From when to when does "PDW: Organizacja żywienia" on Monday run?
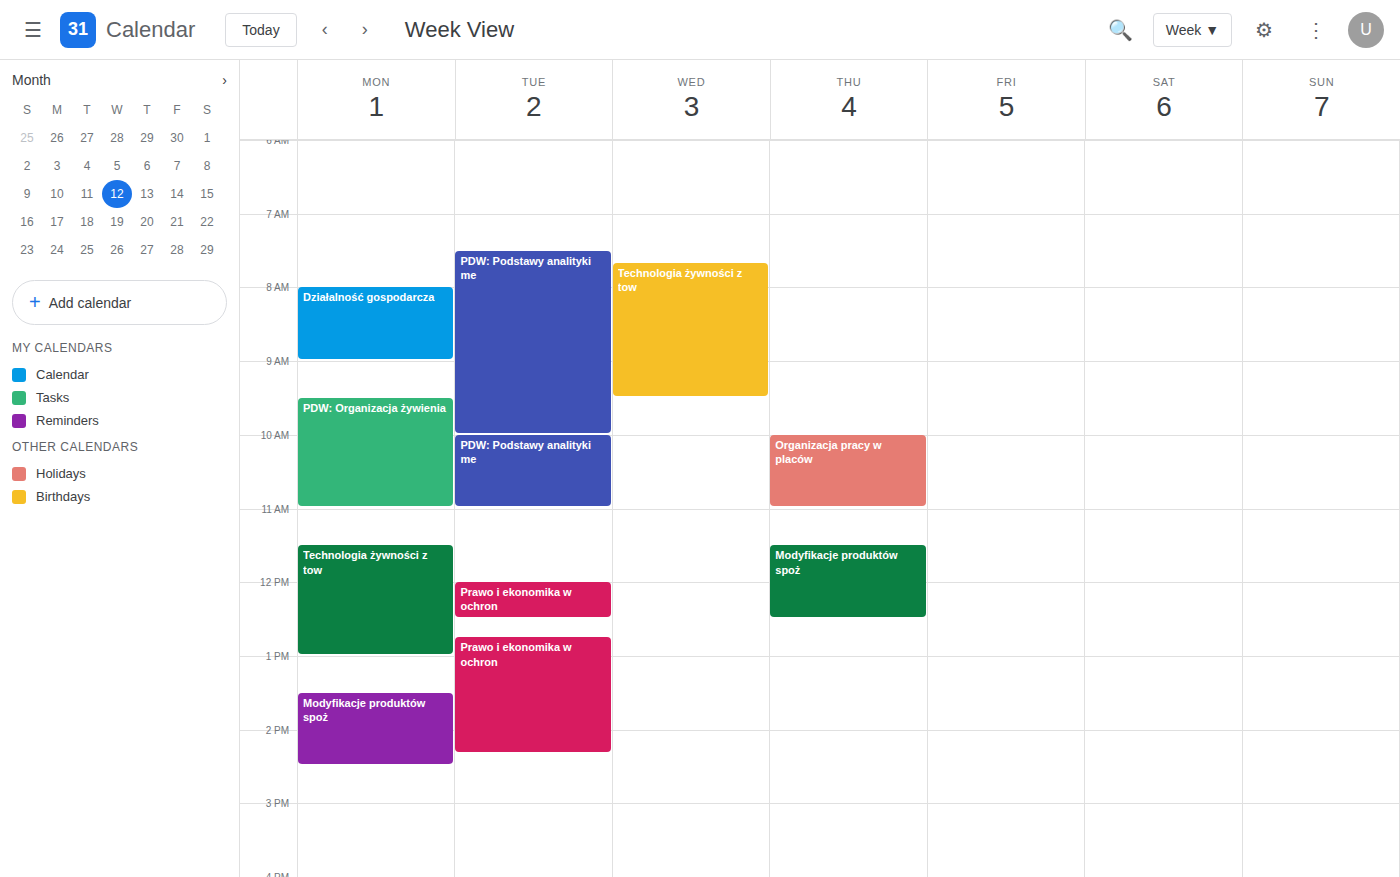
9:30 AM to 11:00 AM